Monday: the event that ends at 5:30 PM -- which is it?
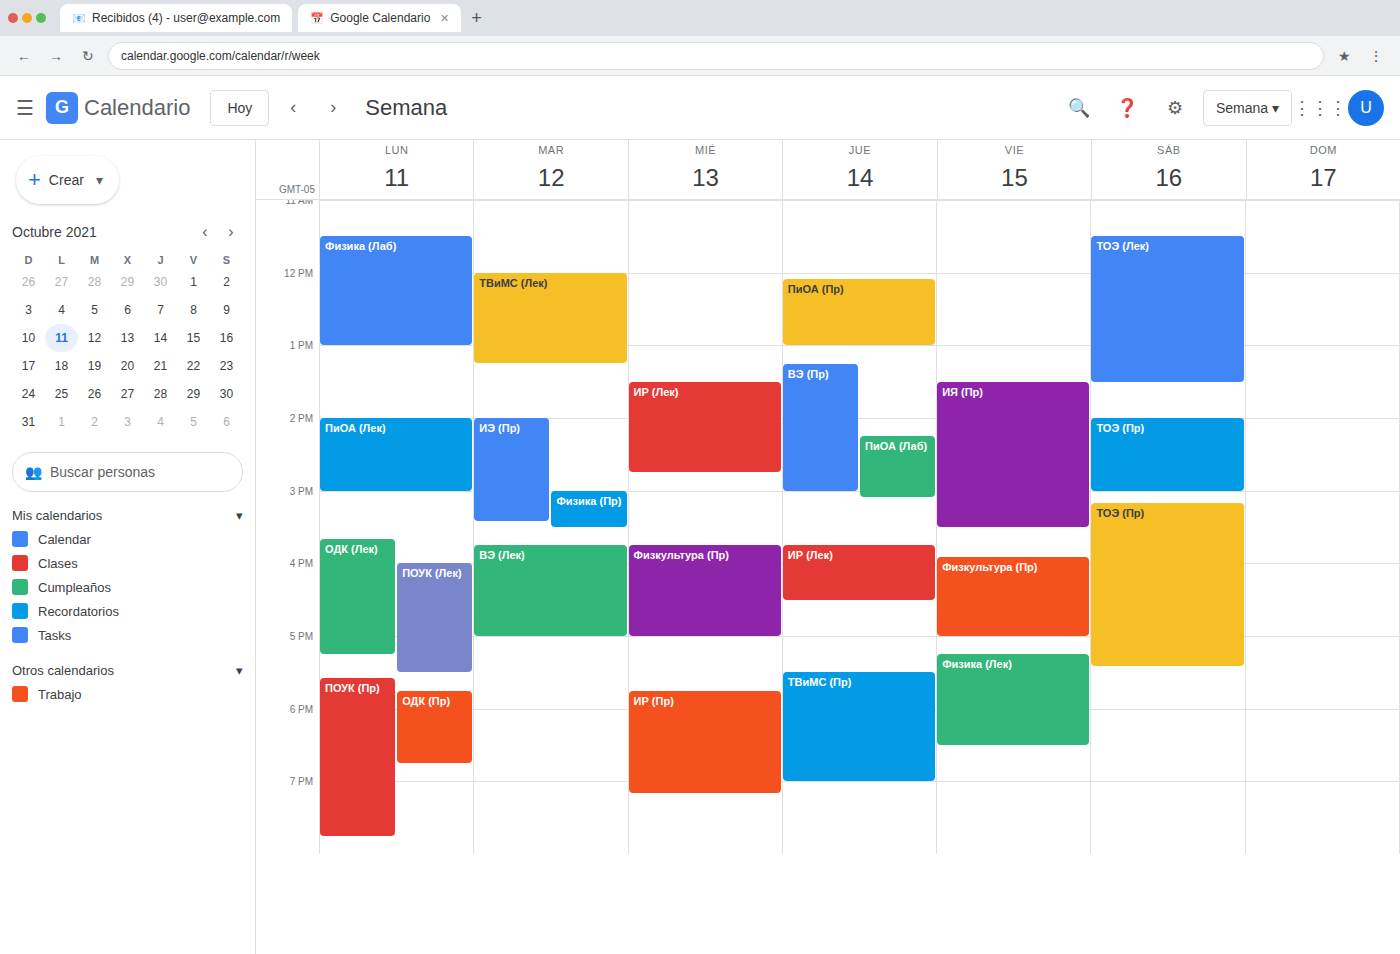
"ПОУК (Лек)"